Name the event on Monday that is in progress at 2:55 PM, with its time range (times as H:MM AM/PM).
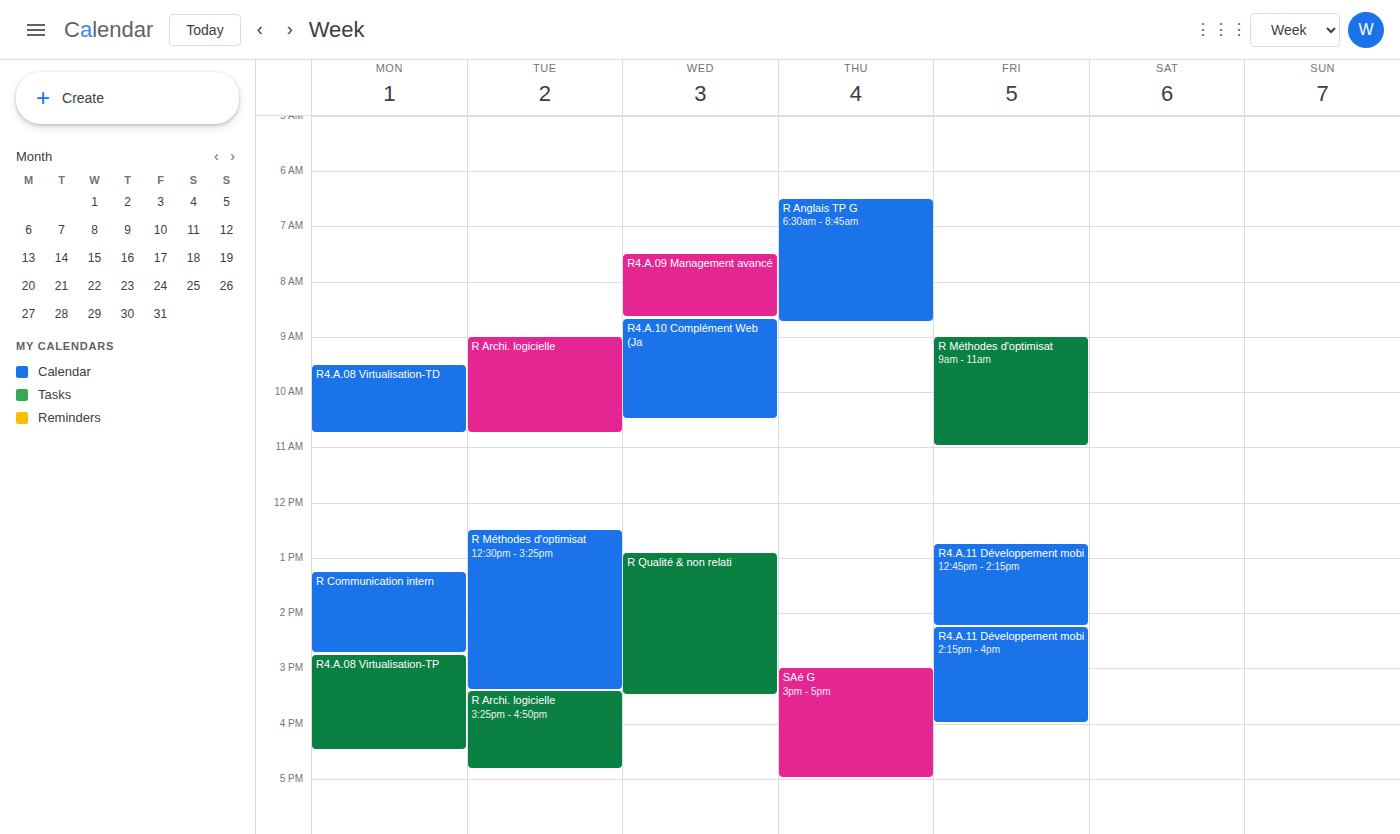
"R4.A.08 Virtualisation-TP", 2:45 PM to 4:30 PM